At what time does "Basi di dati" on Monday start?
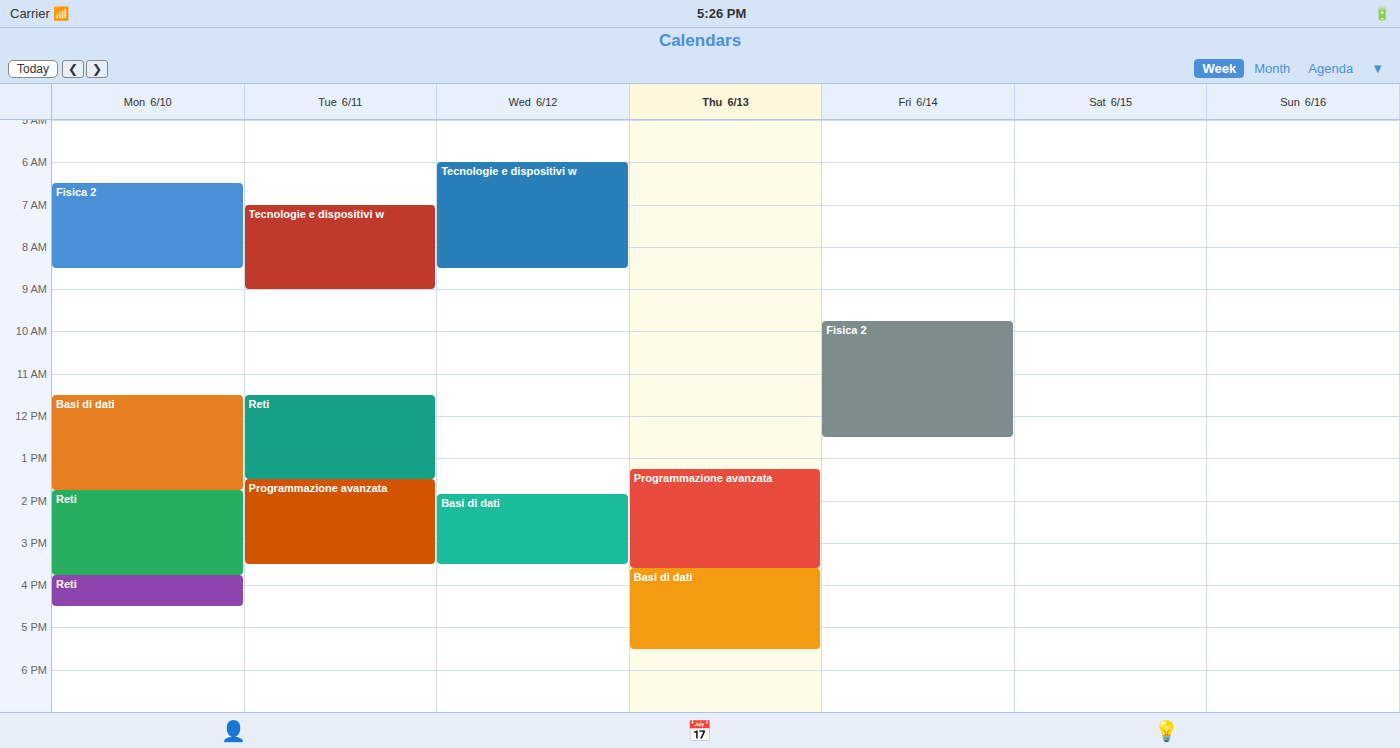
11:30 AM